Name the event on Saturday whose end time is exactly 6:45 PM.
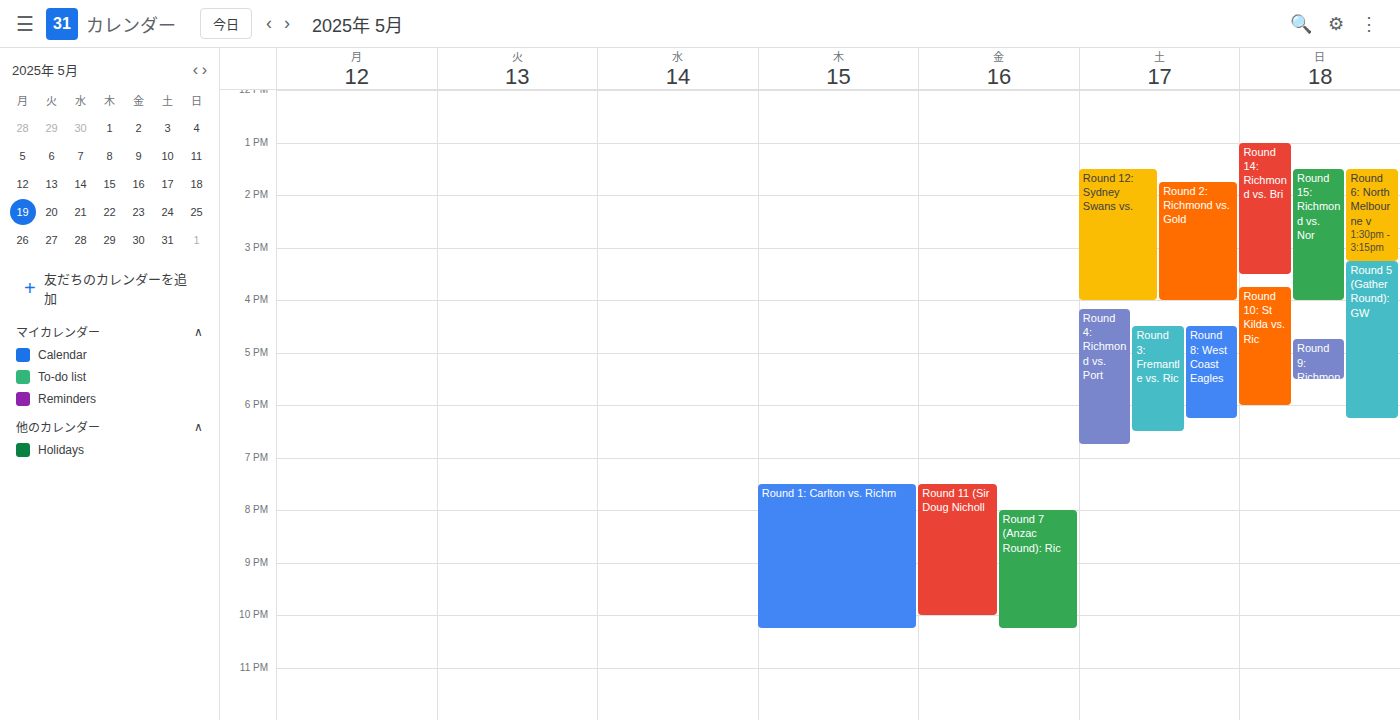
"Round 4: Richmond vs. Port"